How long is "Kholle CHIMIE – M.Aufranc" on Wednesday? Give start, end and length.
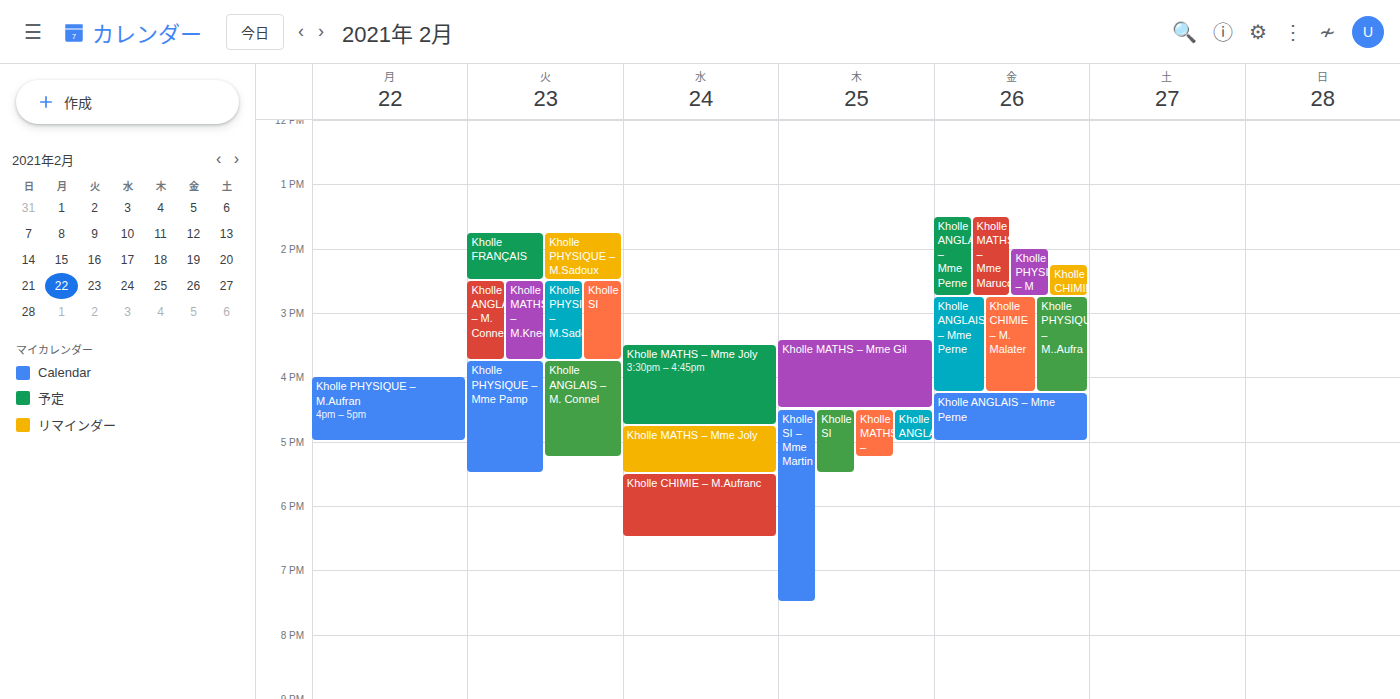
5:30 PM to 6:30 PM, 1 hour